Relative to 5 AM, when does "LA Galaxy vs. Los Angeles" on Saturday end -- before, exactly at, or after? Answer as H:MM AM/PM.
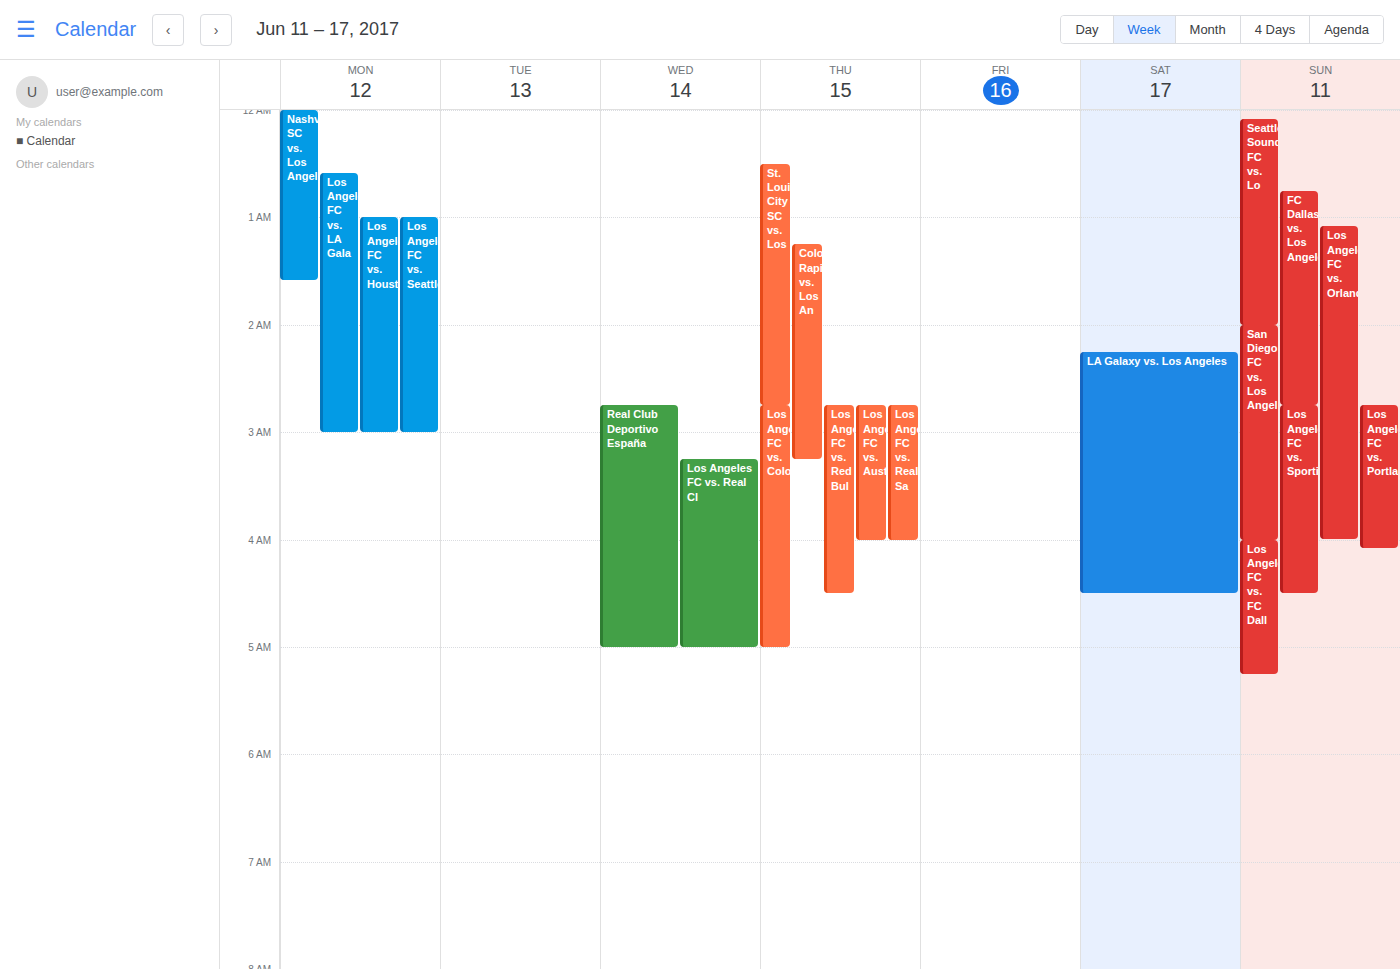
4:30 AM -- before 5 AM, 30 minutes above the 5 AM line.